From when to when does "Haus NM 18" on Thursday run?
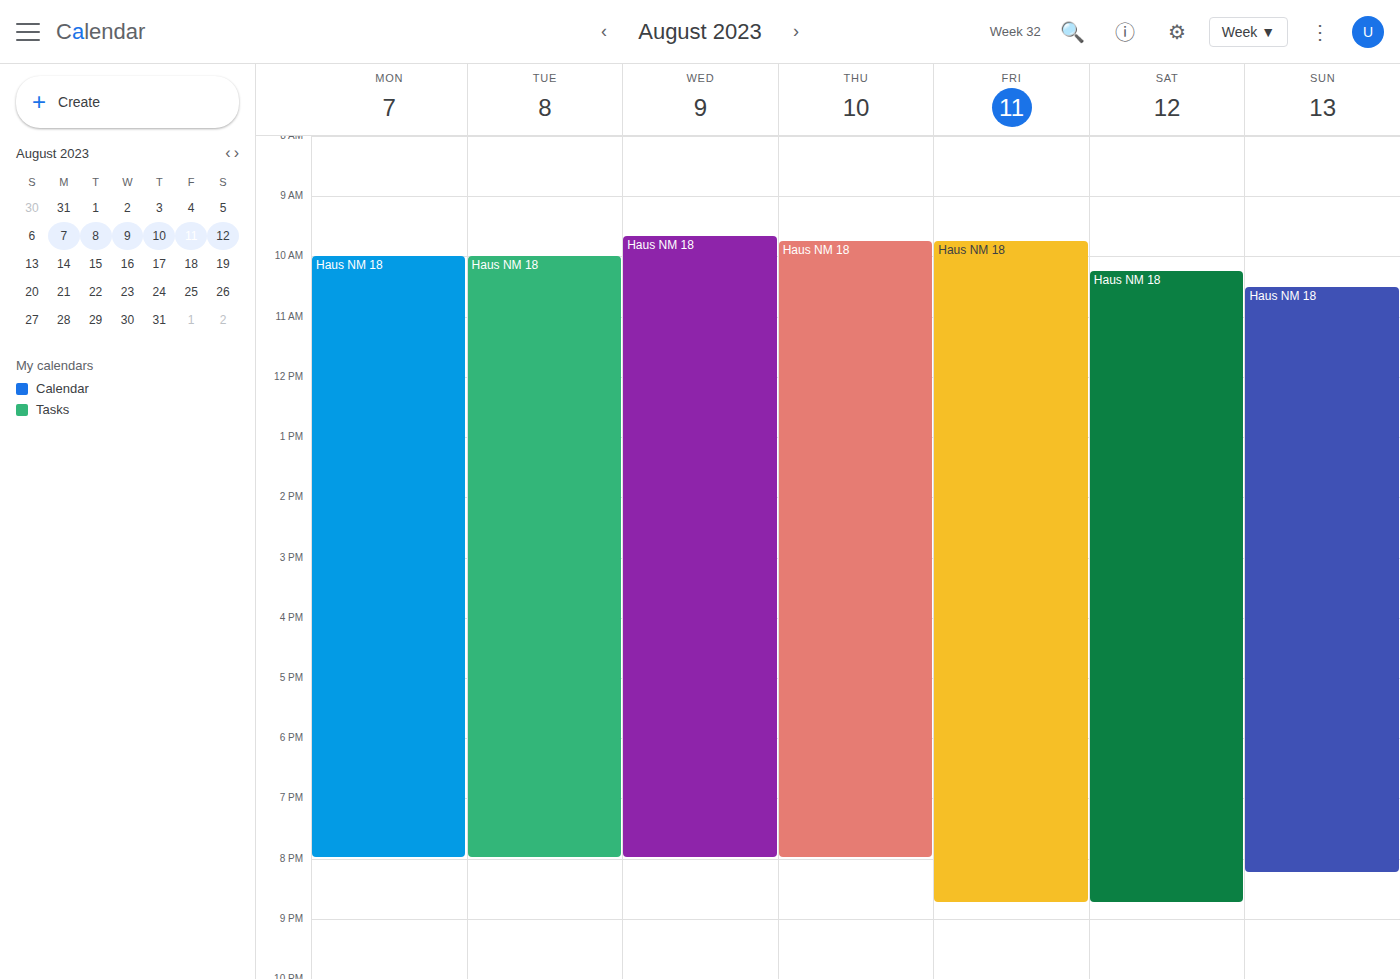
09:45 to 20:00